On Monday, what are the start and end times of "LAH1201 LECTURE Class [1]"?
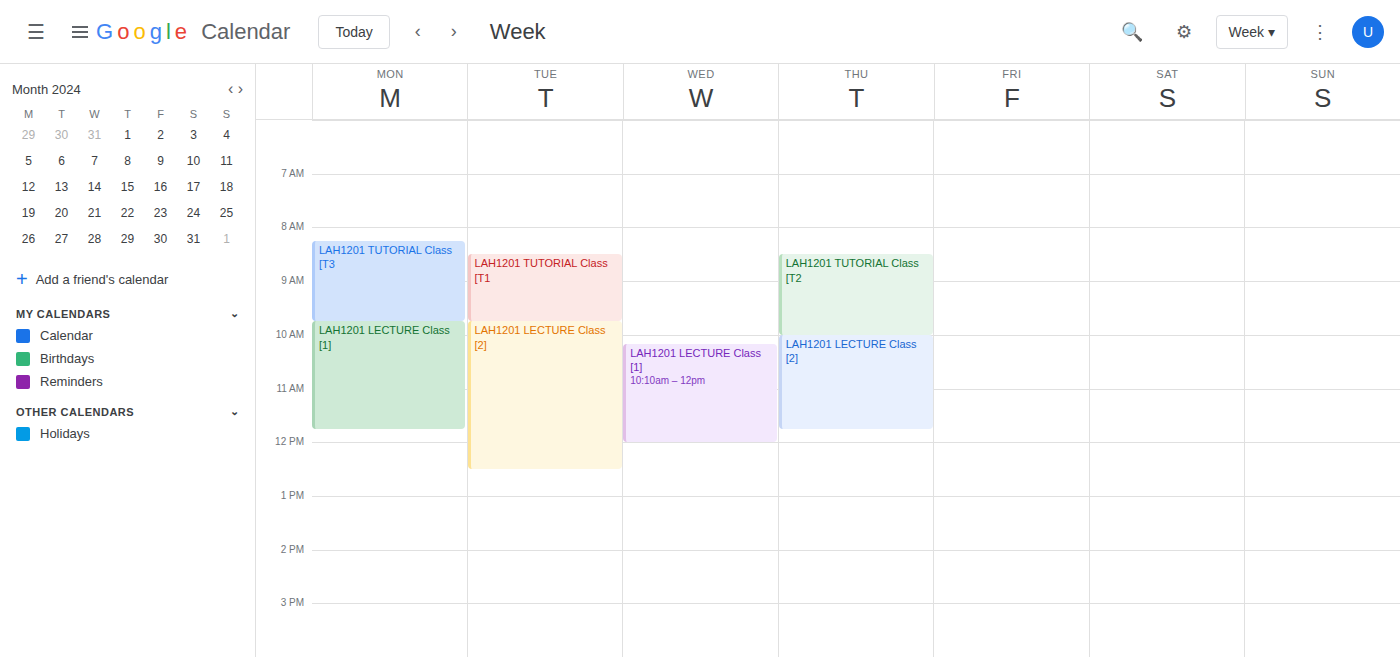
9:45 AM to 11:45 AM